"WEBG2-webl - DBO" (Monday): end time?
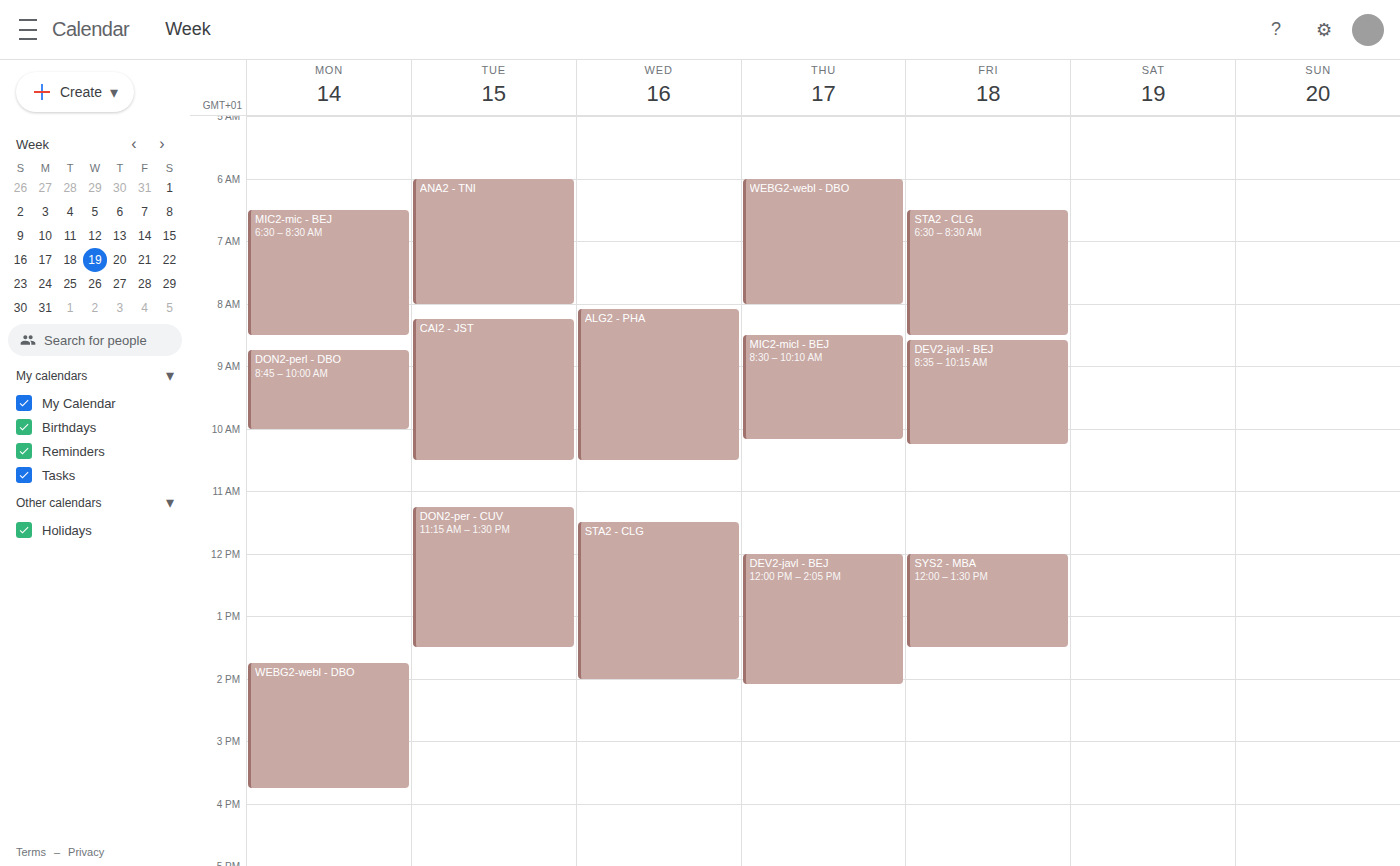
15:45